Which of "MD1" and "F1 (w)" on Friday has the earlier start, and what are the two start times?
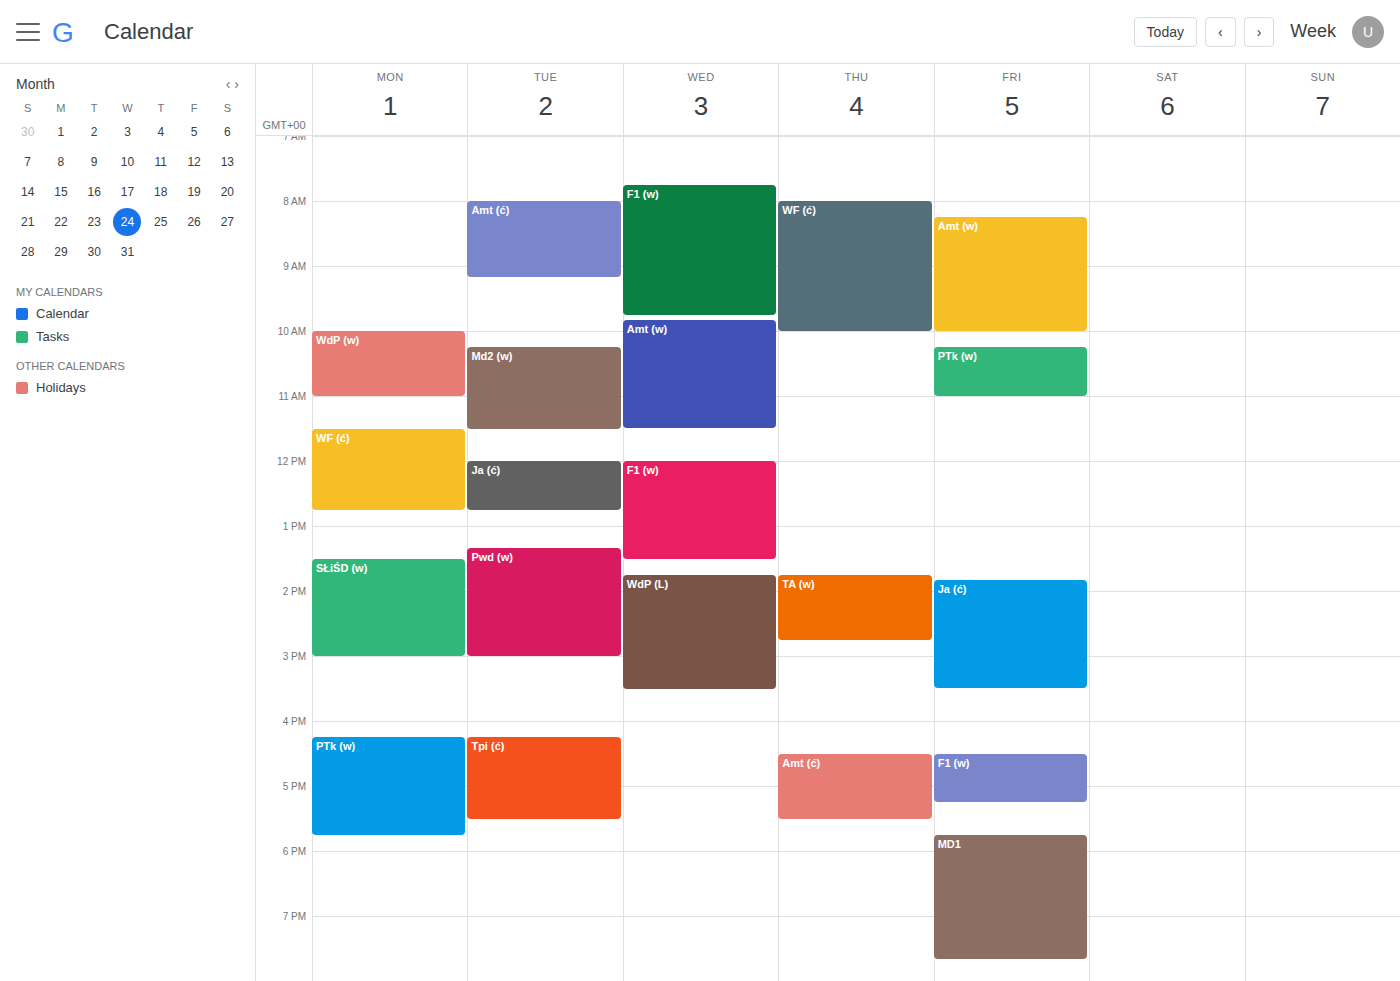
"F1 (w)" 16:30; "MD1" 17:45.